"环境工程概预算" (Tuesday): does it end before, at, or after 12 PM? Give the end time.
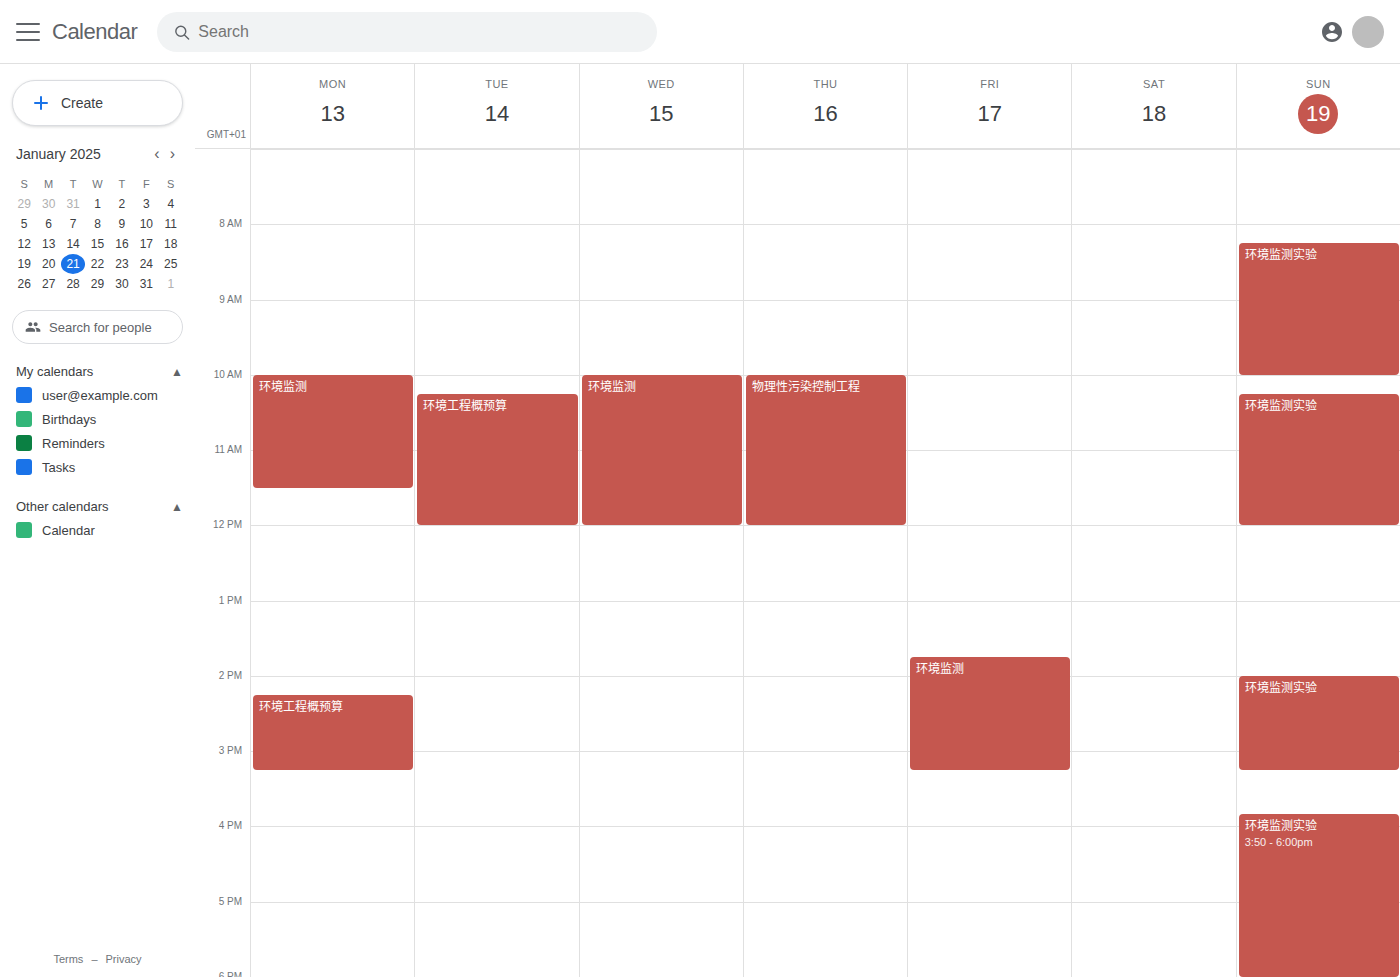
12:00 PM -- exactly at 12 PM, on the 12 PM line.